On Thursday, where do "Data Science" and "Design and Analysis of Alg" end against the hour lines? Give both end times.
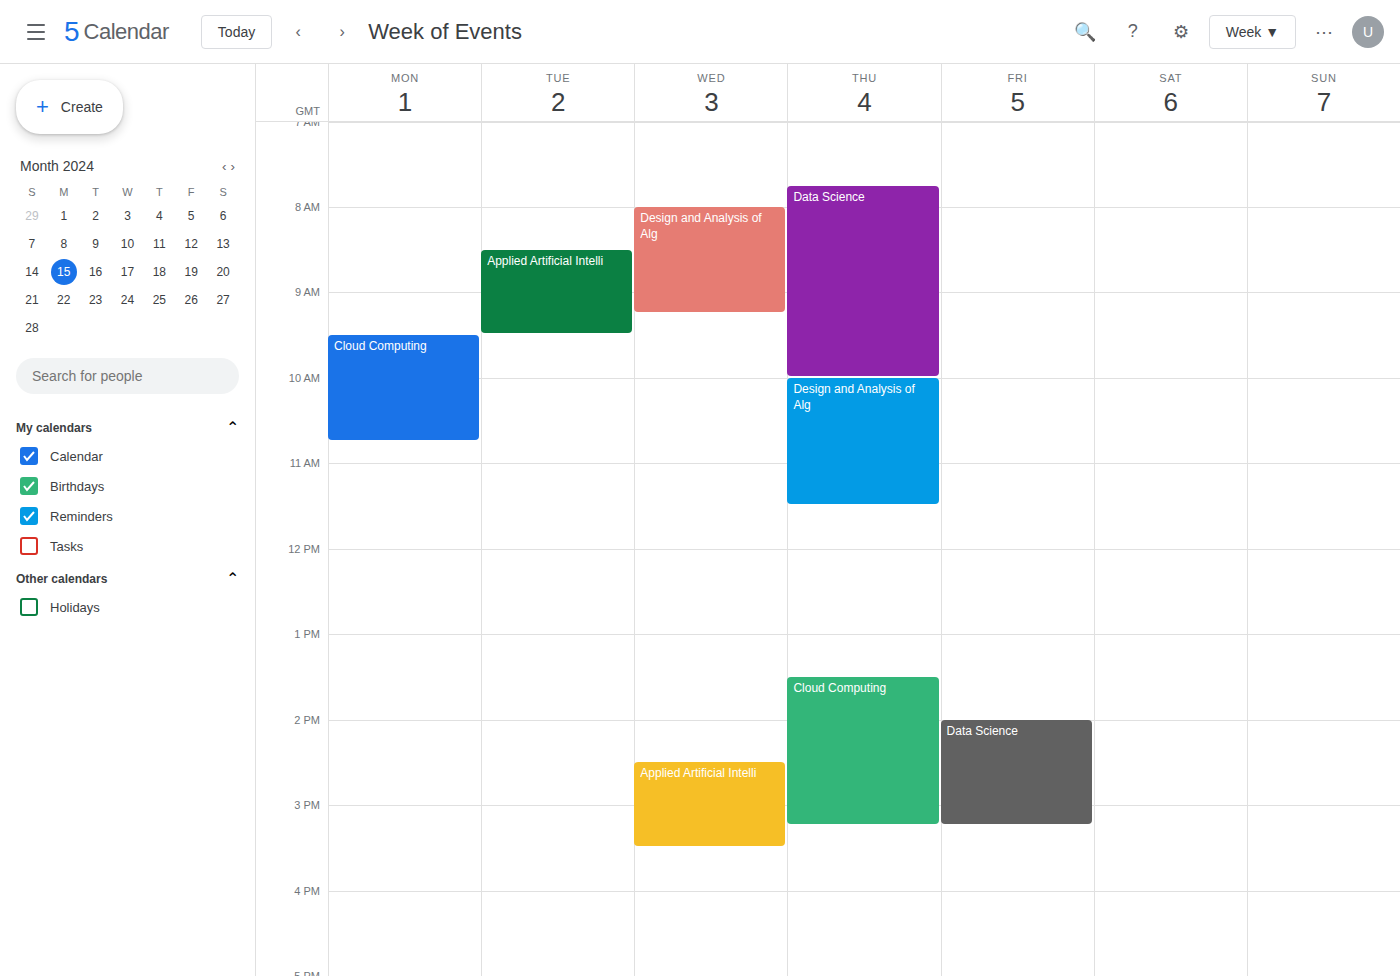
"Data Science": 10:00, exactly on the 10:00 line. "Design and Analysis of Alg": 11:30, halfway between the 11:00 and 12:00 lines.